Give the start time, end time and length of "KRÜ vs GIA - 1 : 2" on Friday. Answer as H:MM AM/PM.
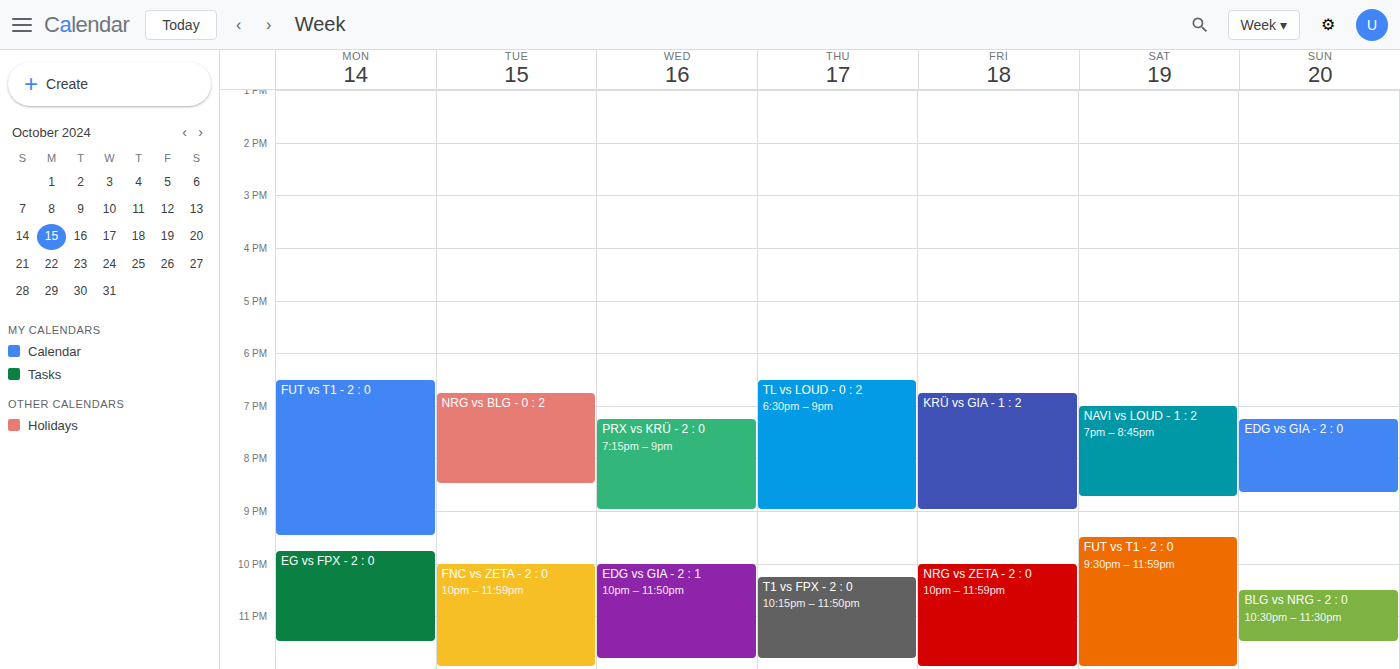
6:45 PM to 9:00 PM, 2 hours 15 minutes